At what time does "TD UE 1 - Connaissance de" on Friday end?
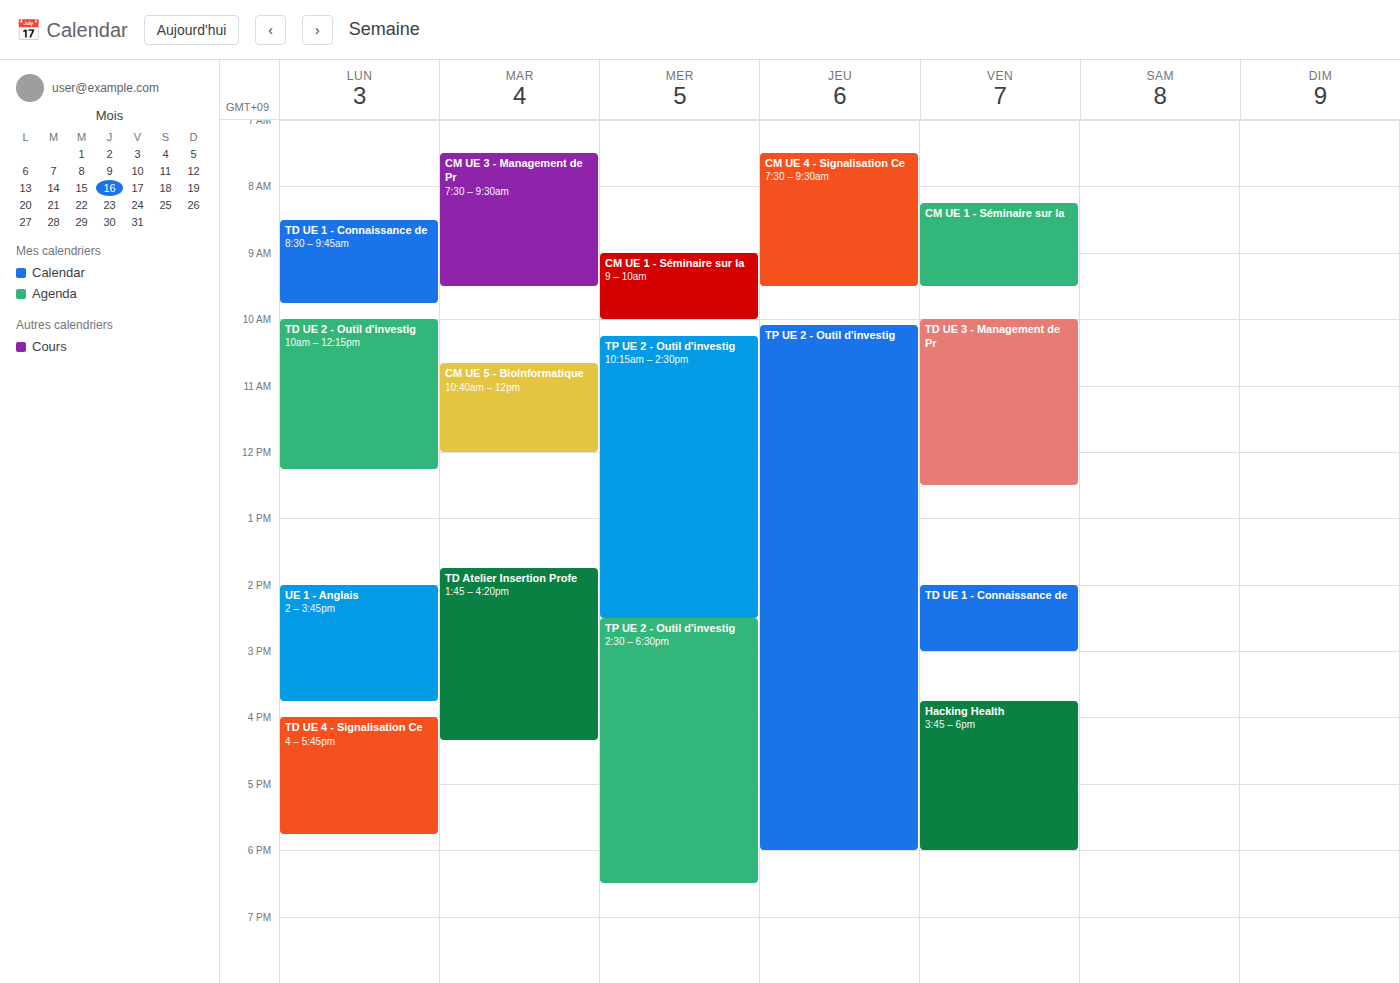
3:00 PM